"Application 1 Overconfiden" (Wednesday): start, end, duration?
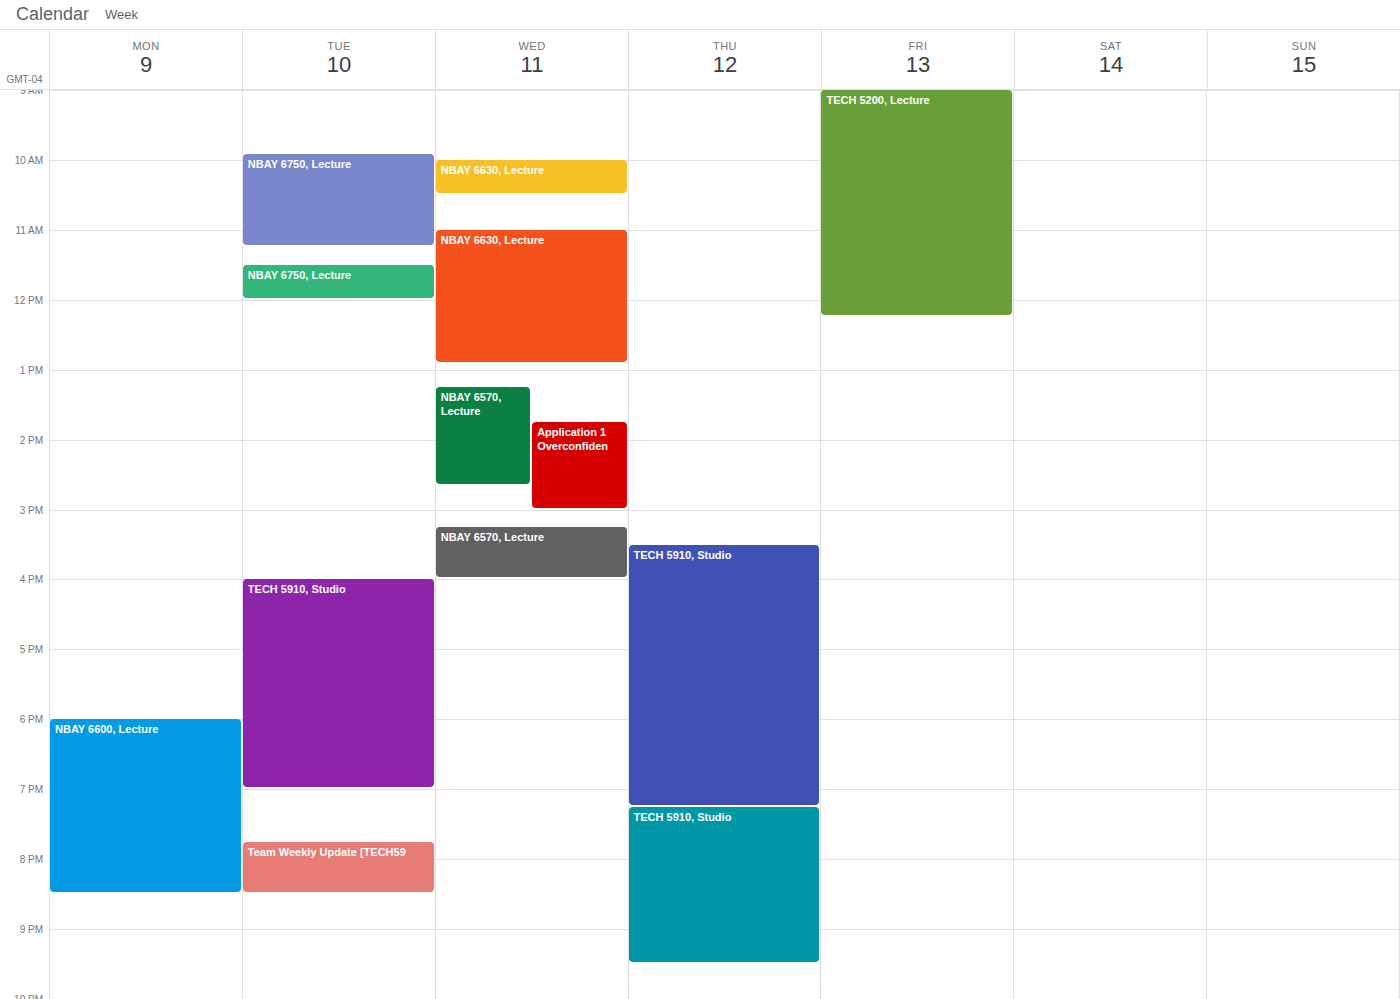
13:45 to 15:00, 1 hour 15 minutes